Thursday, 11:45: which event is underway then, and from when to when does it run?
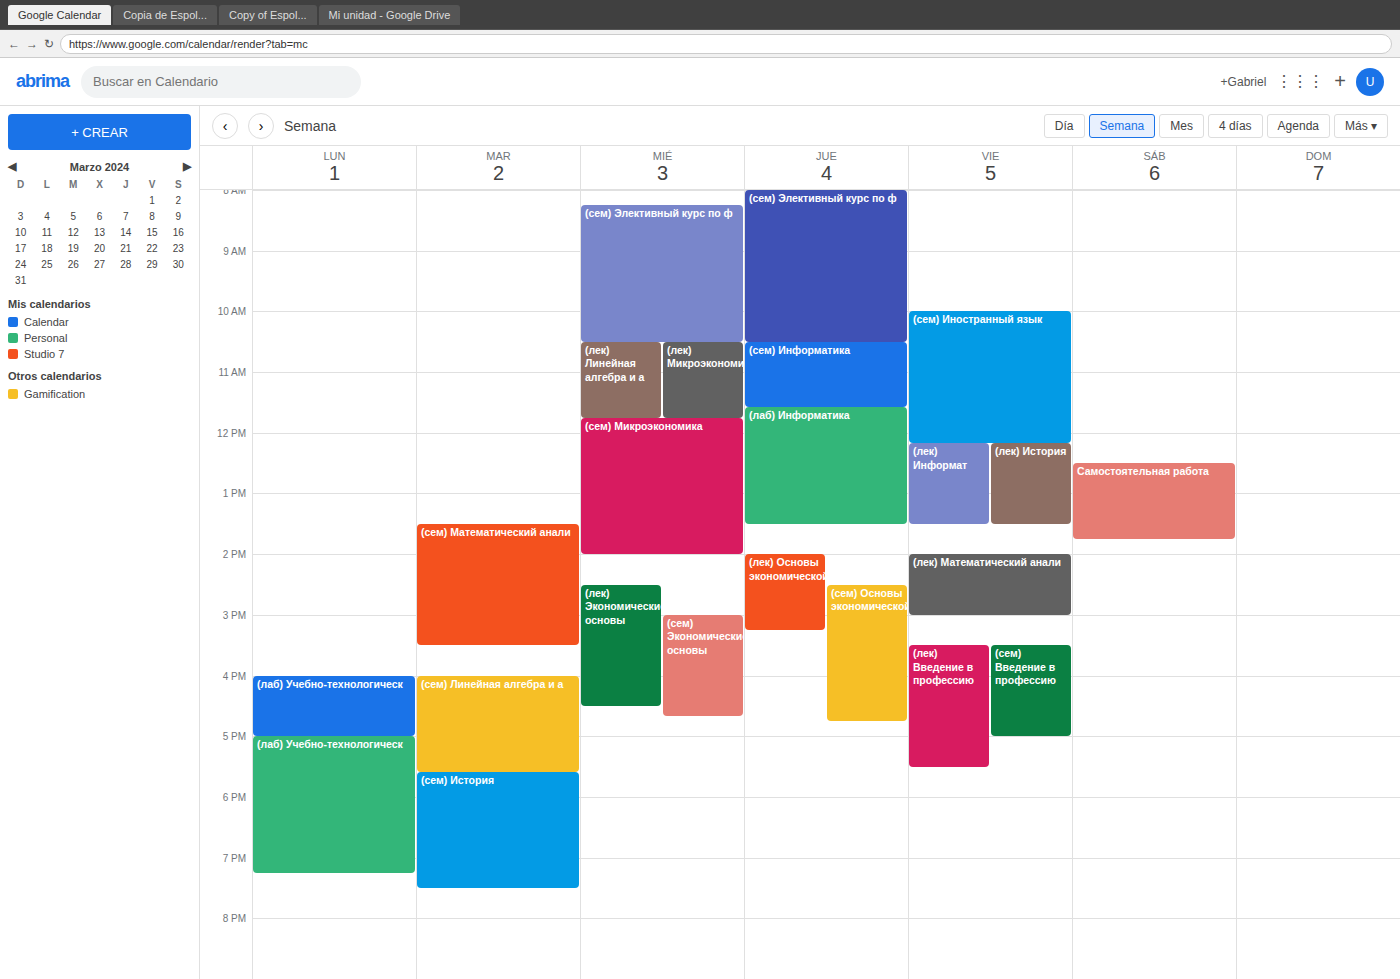
"(лаб) Информатика", 11:35 to 13:30